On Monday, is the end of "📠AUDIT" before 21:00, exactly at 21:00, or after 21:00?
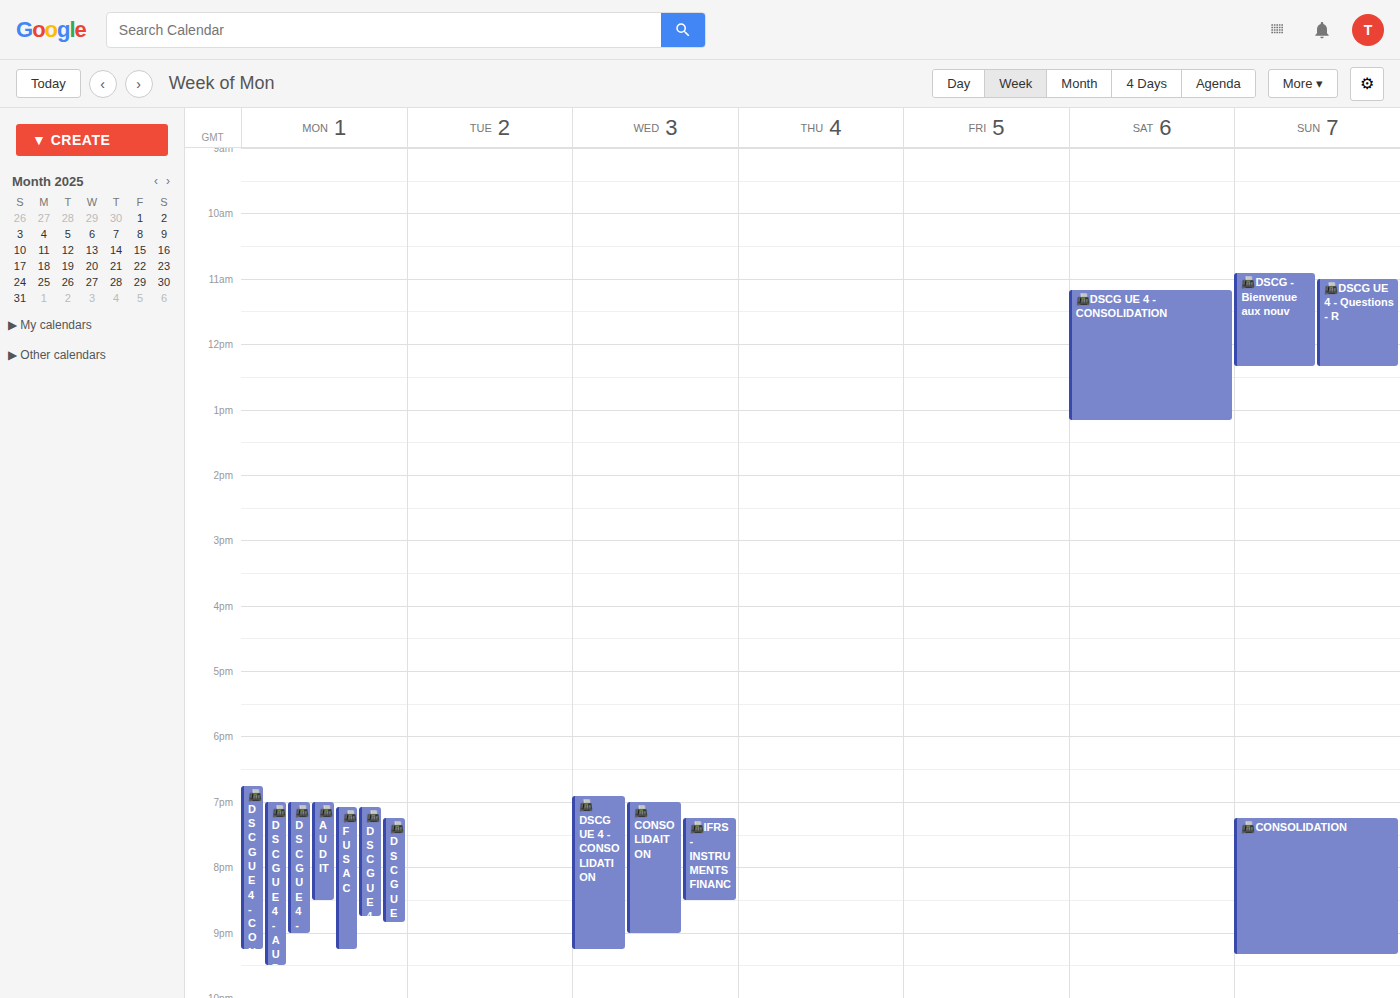
20:30 -- before 21:00, 30 minutes above the 21:00 line.